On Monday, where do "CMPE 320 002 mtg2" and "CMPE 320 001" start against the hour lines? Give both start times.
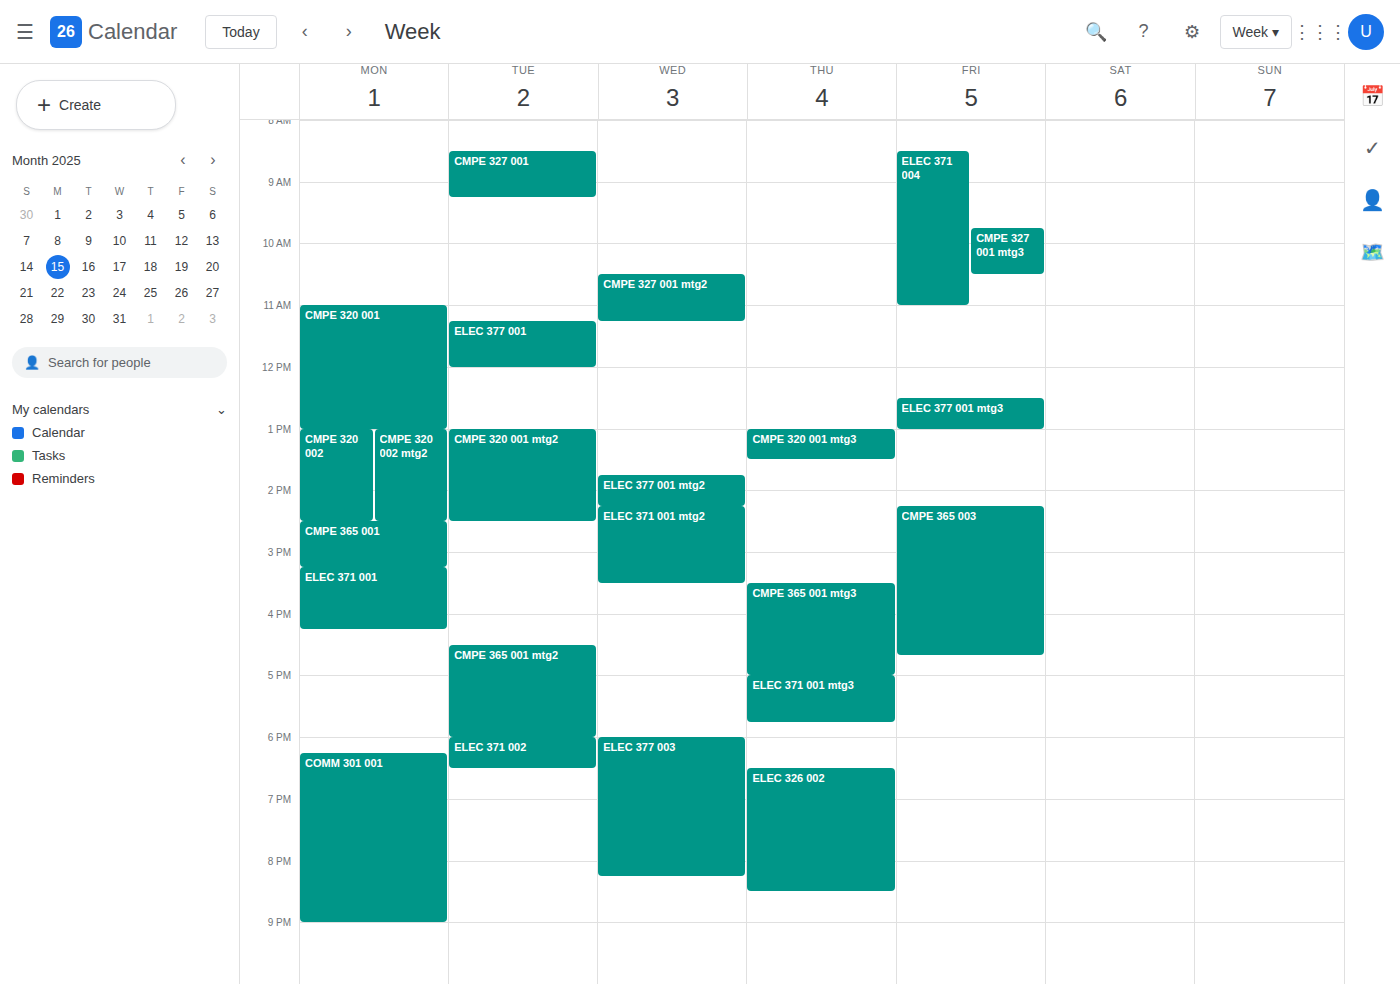
"CMPE 320 002 mtg2": 13:00, exactly on the 13:00 line. "CMPE 320 001": 11:00, exactly on the 11:00 line.